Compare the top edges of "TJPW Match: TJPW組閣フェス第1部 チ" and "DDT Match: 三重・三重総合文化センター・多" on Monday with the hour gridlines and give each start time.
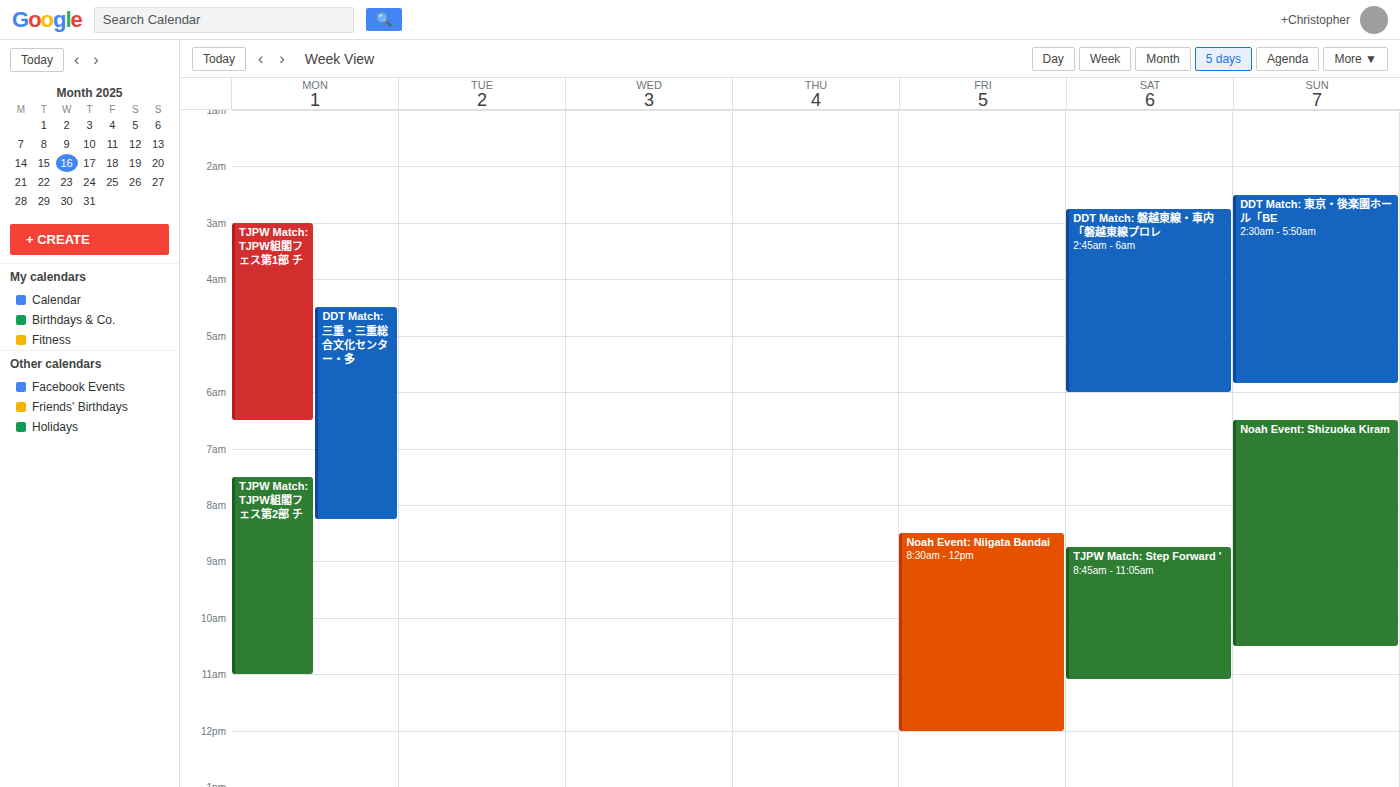
"TJPW Match: TJPW組閣フェス第1部 チ": 3:00 AM, exactly on the 3 AM line. "DDT Match: 三重・三重総合文化センター・多": 4:30 AM, halfway between the 4 AM and 5 AM lines.